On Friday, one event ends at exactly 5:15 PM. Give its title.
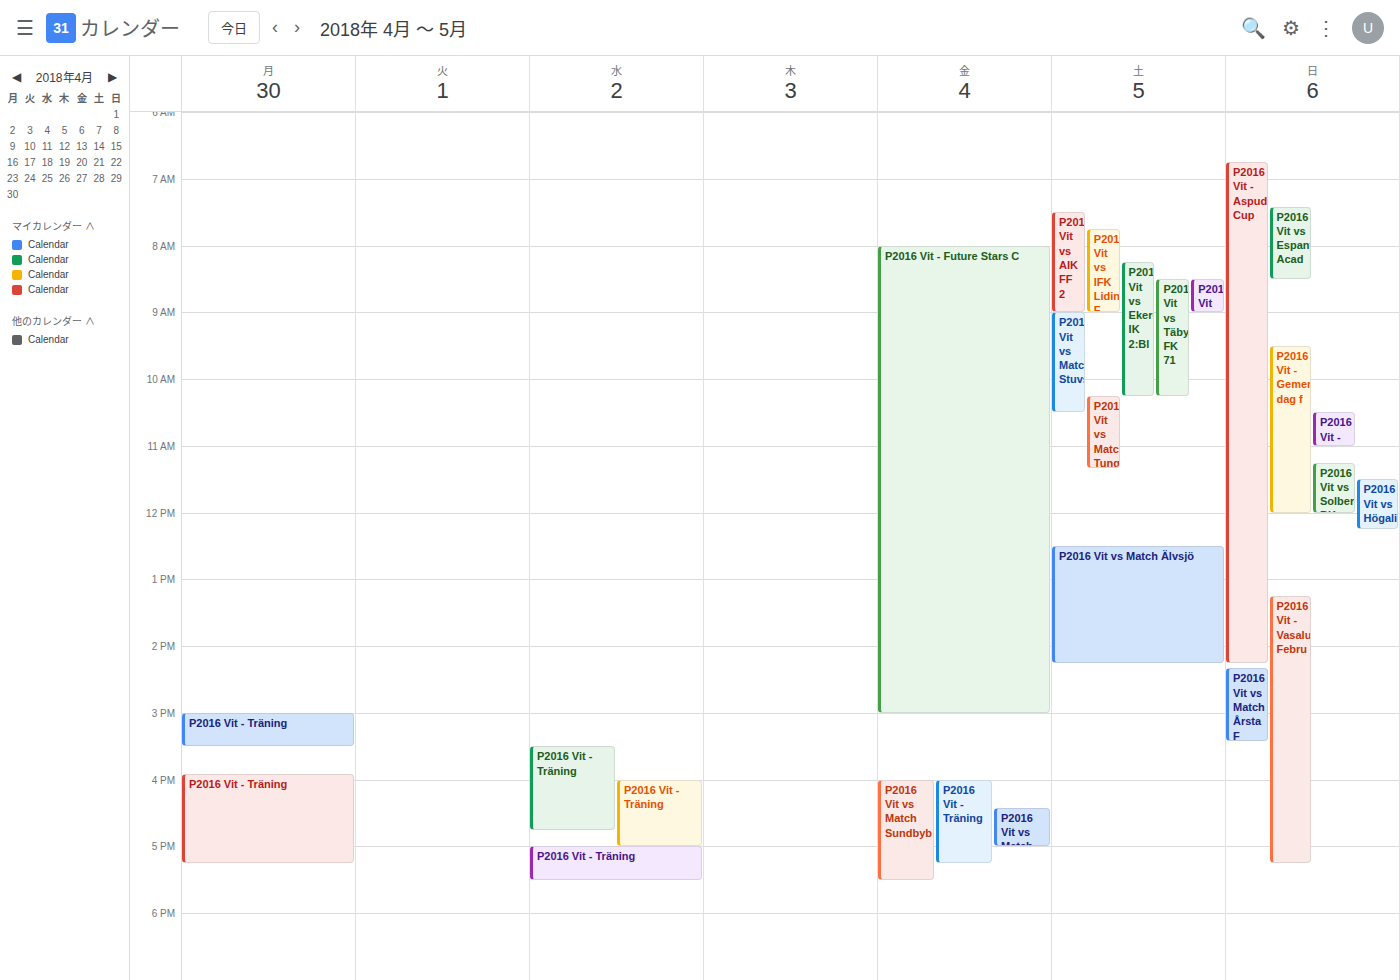
"P2016 Vit - Träning"